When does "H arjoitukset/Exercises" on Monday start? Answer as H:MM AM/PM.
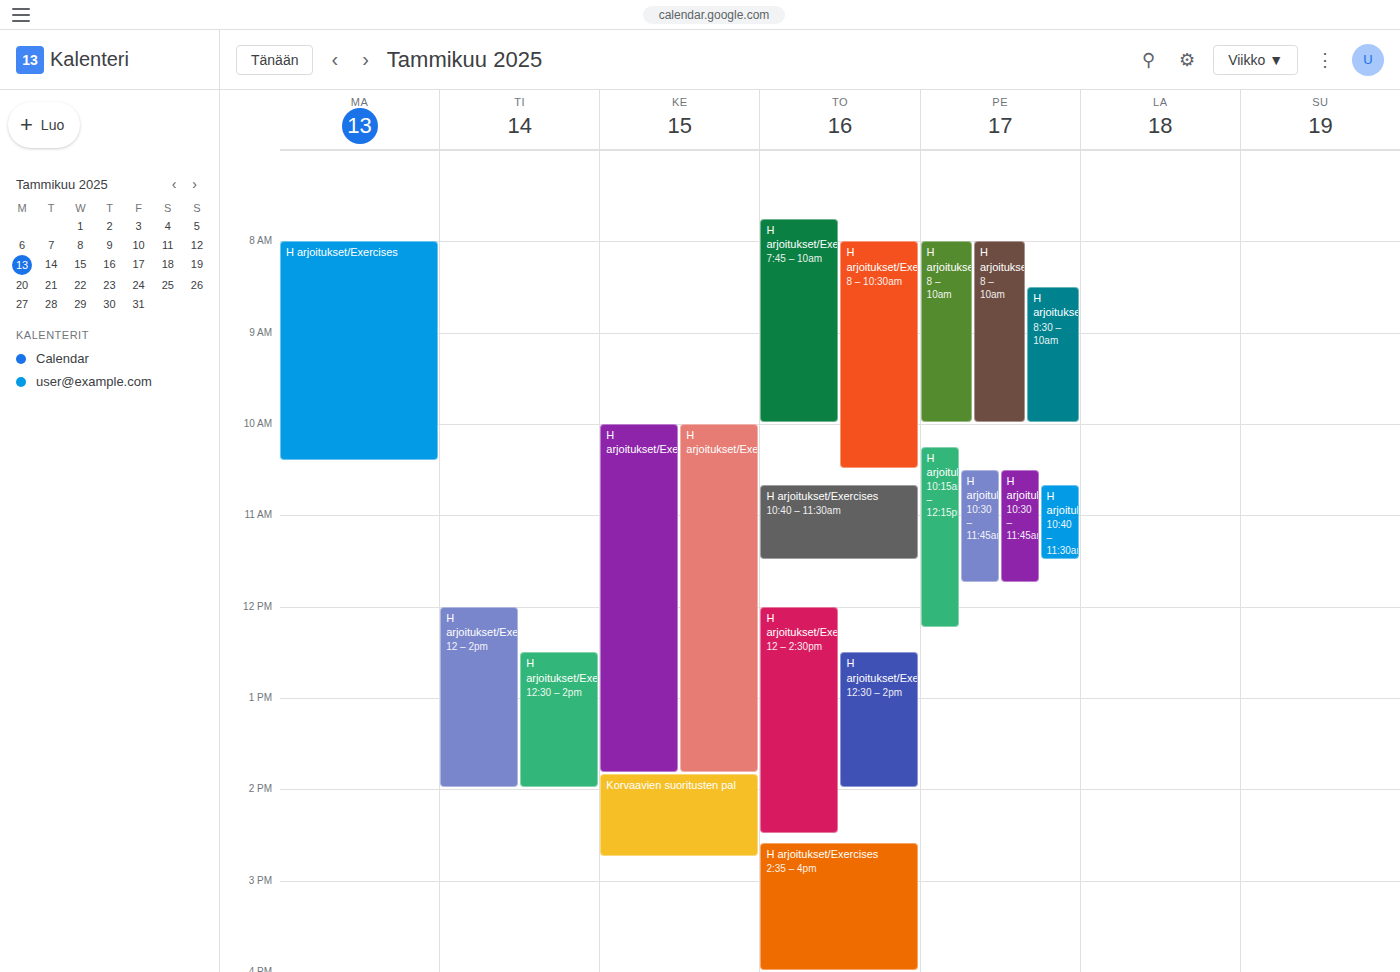
8:00 AM